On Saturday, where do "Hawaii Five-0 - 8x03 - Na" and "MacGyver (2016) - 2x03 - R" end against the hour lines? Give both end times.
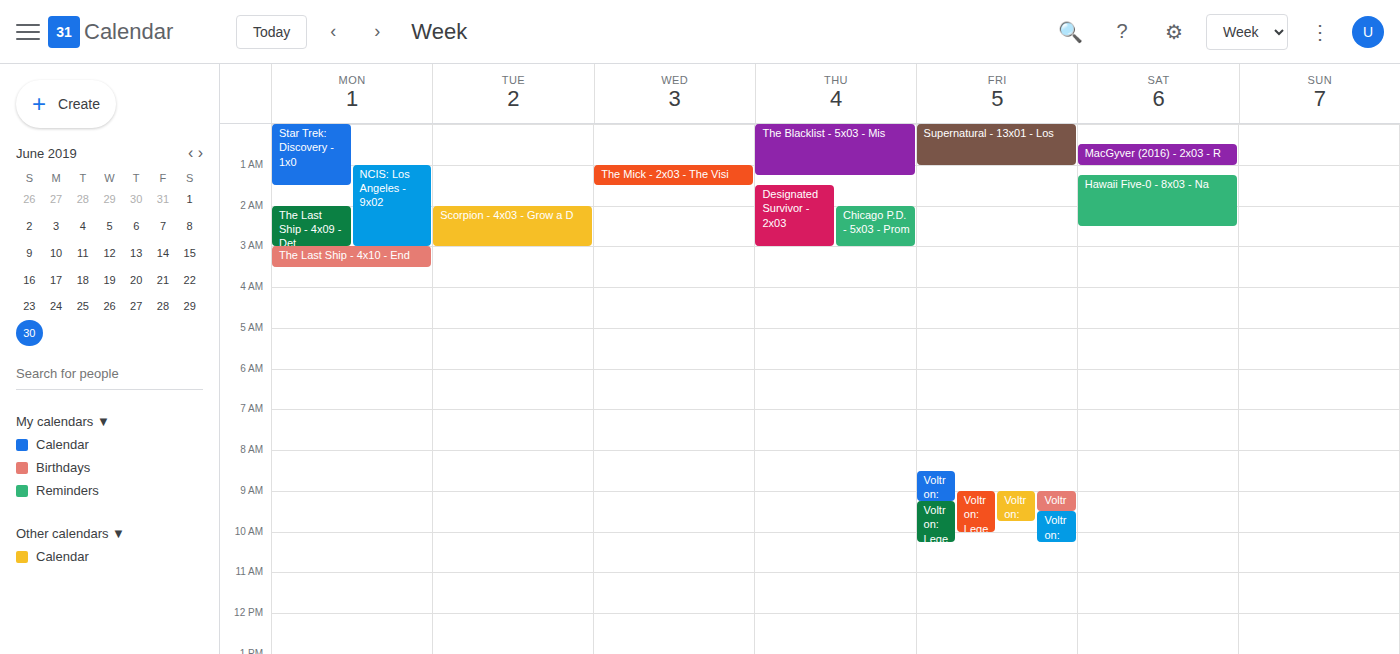
"Hawaii Five-0 - 8x03 - Na": 2:30 AM, halfway between the 2 AM and 3 AM lines. "MacGyver (2016) - 2x03 - R": 1:00 AM, exactly on the 1 AM line.